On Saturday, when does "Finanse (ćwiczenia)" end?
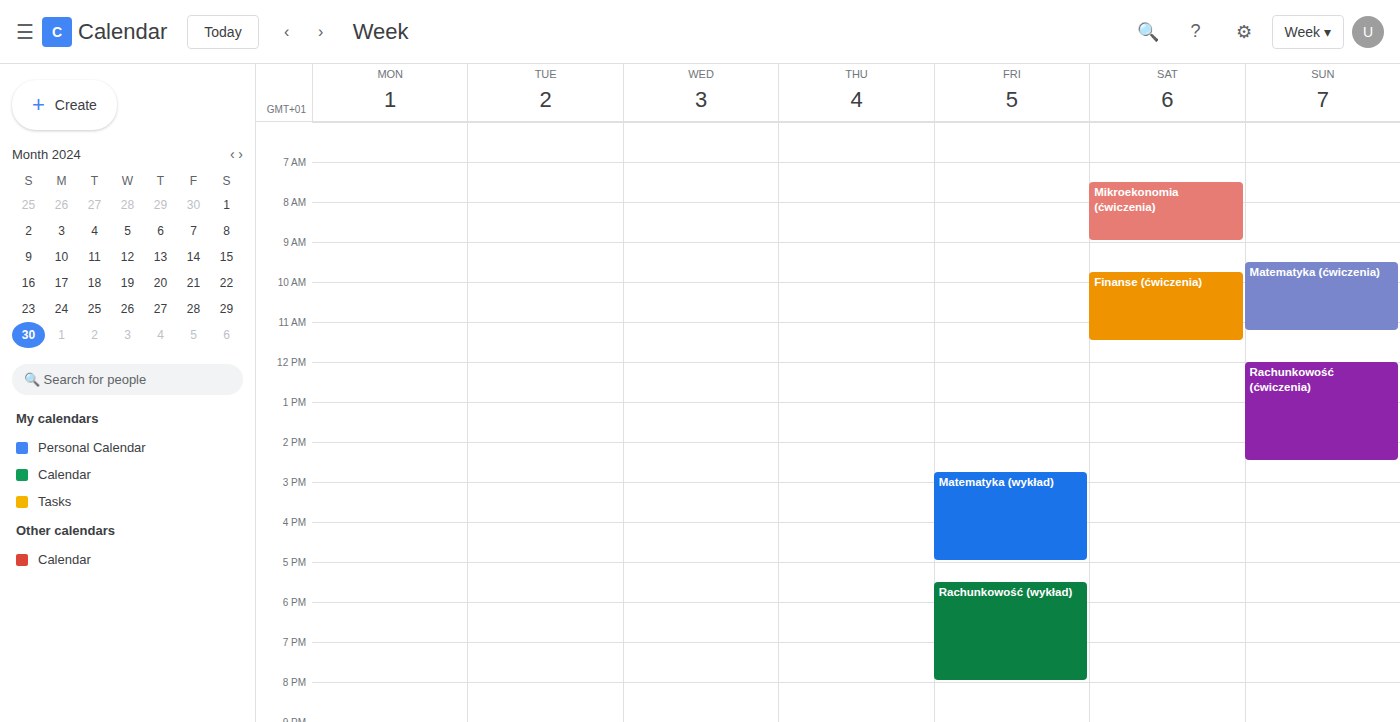
11:30 AM